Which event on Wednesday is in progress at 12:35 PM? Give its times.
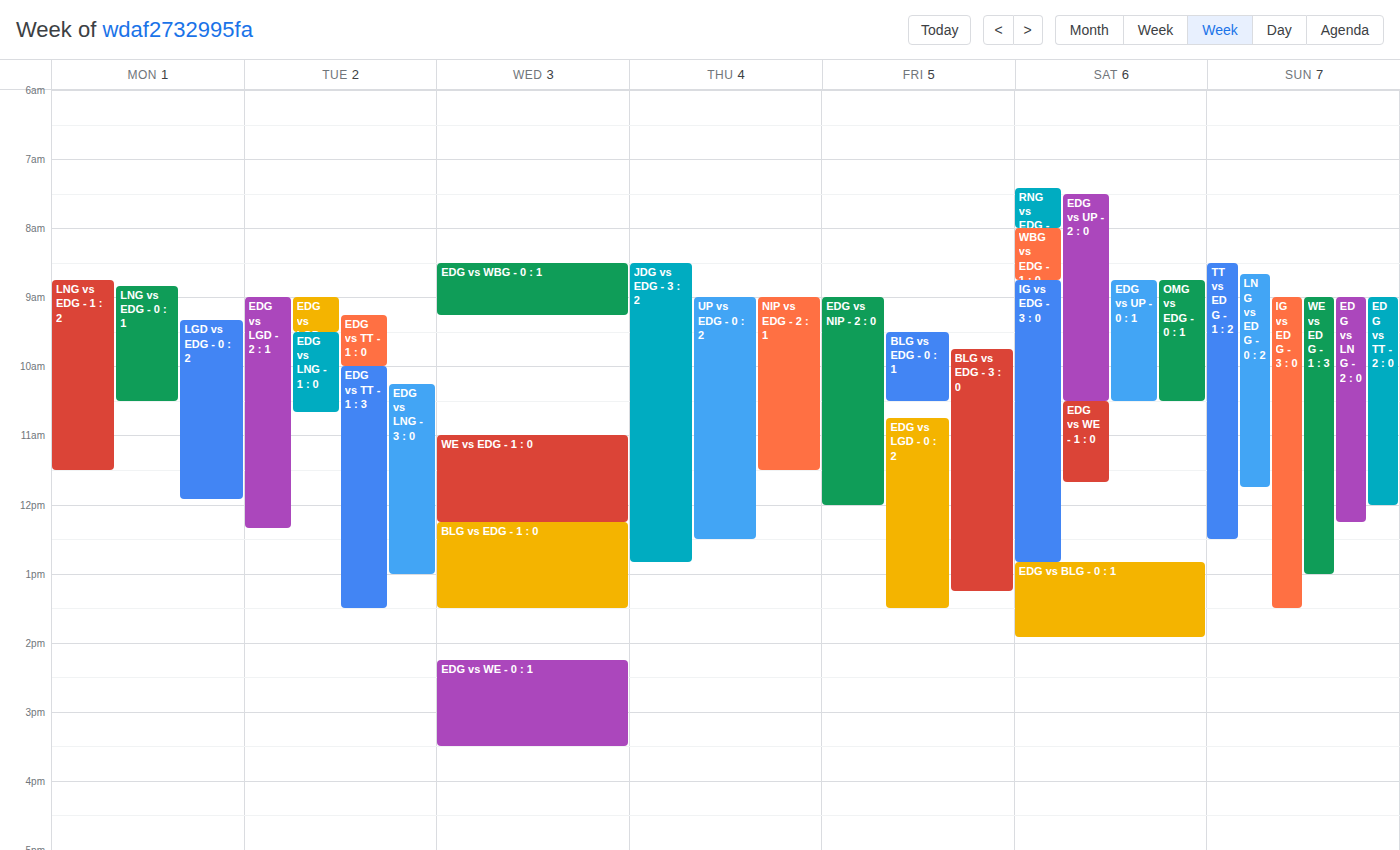
"BLG vs EDG - 1 : 0", 12:15 PM to 1:30 PM